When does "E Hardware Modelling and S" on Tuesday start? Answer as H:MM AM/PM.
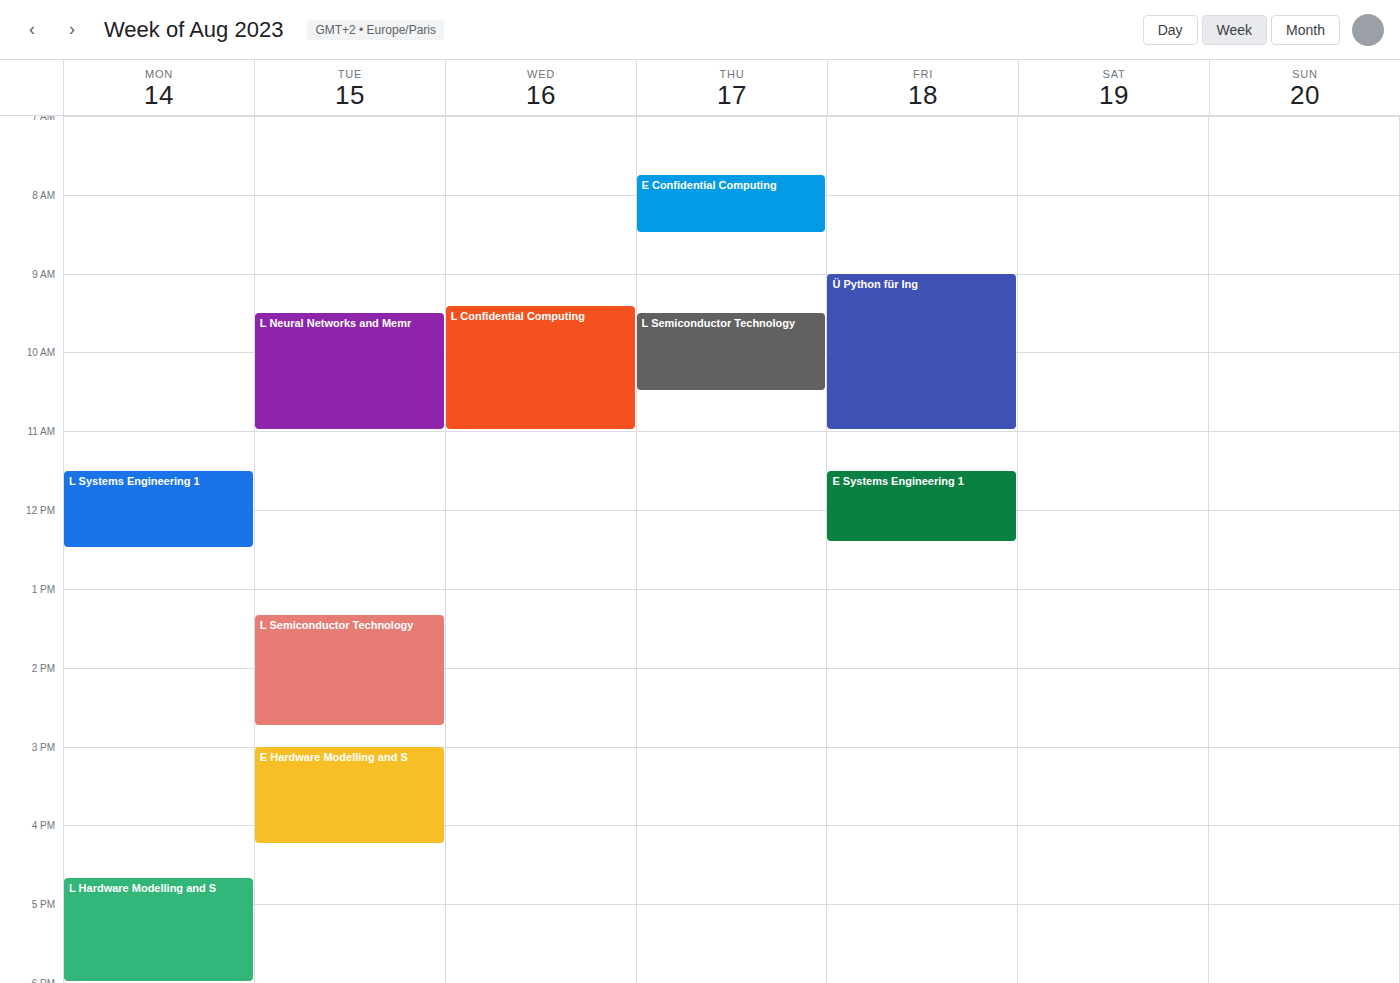
3:00 PM